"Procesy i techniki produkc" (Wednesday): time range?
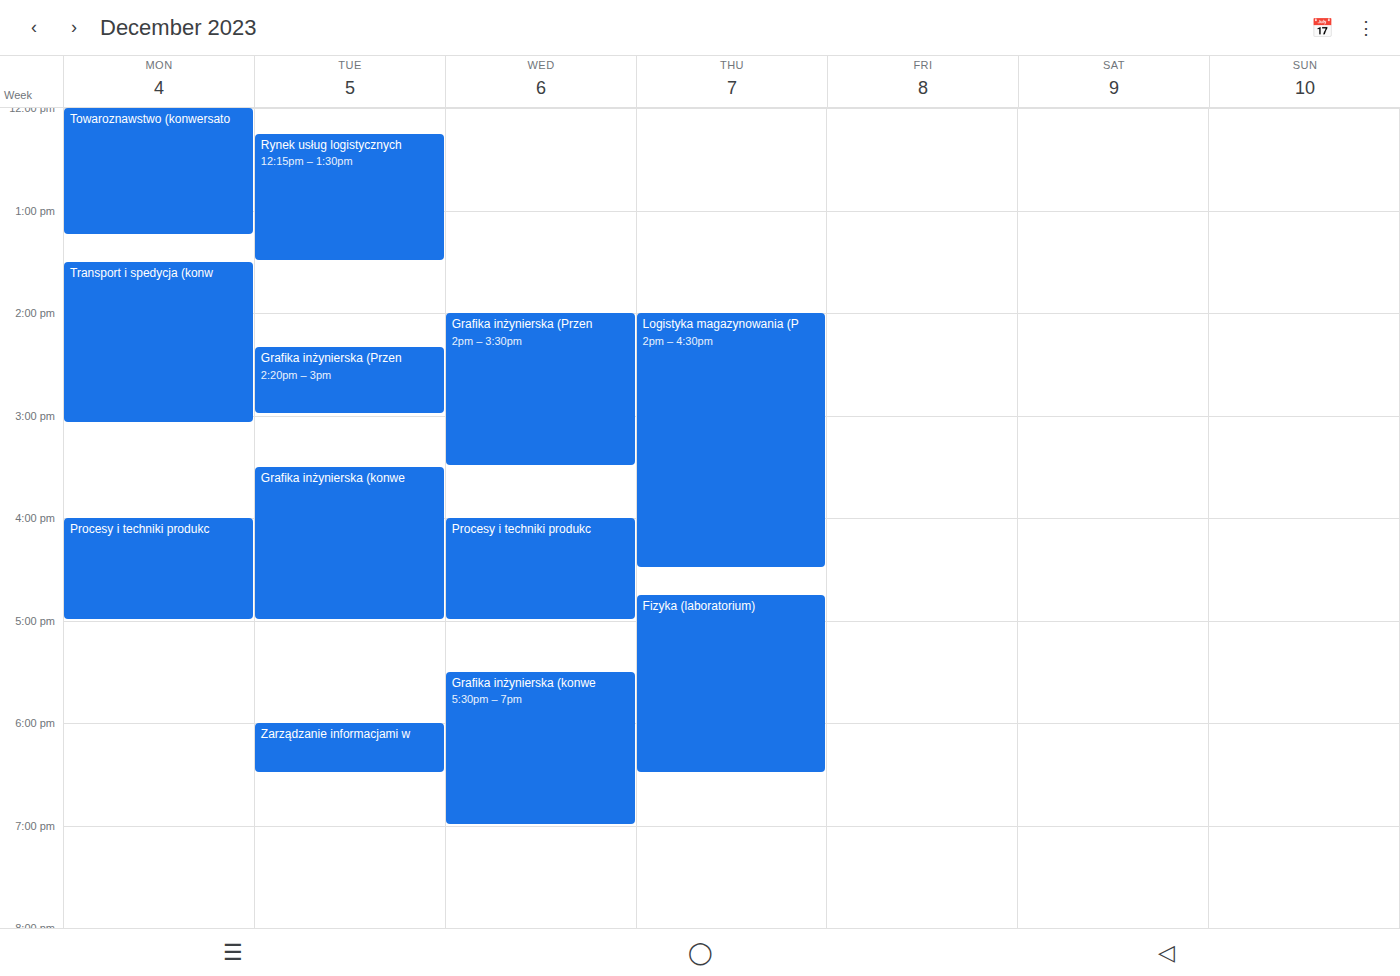
4:00 PM to 5:00 PM